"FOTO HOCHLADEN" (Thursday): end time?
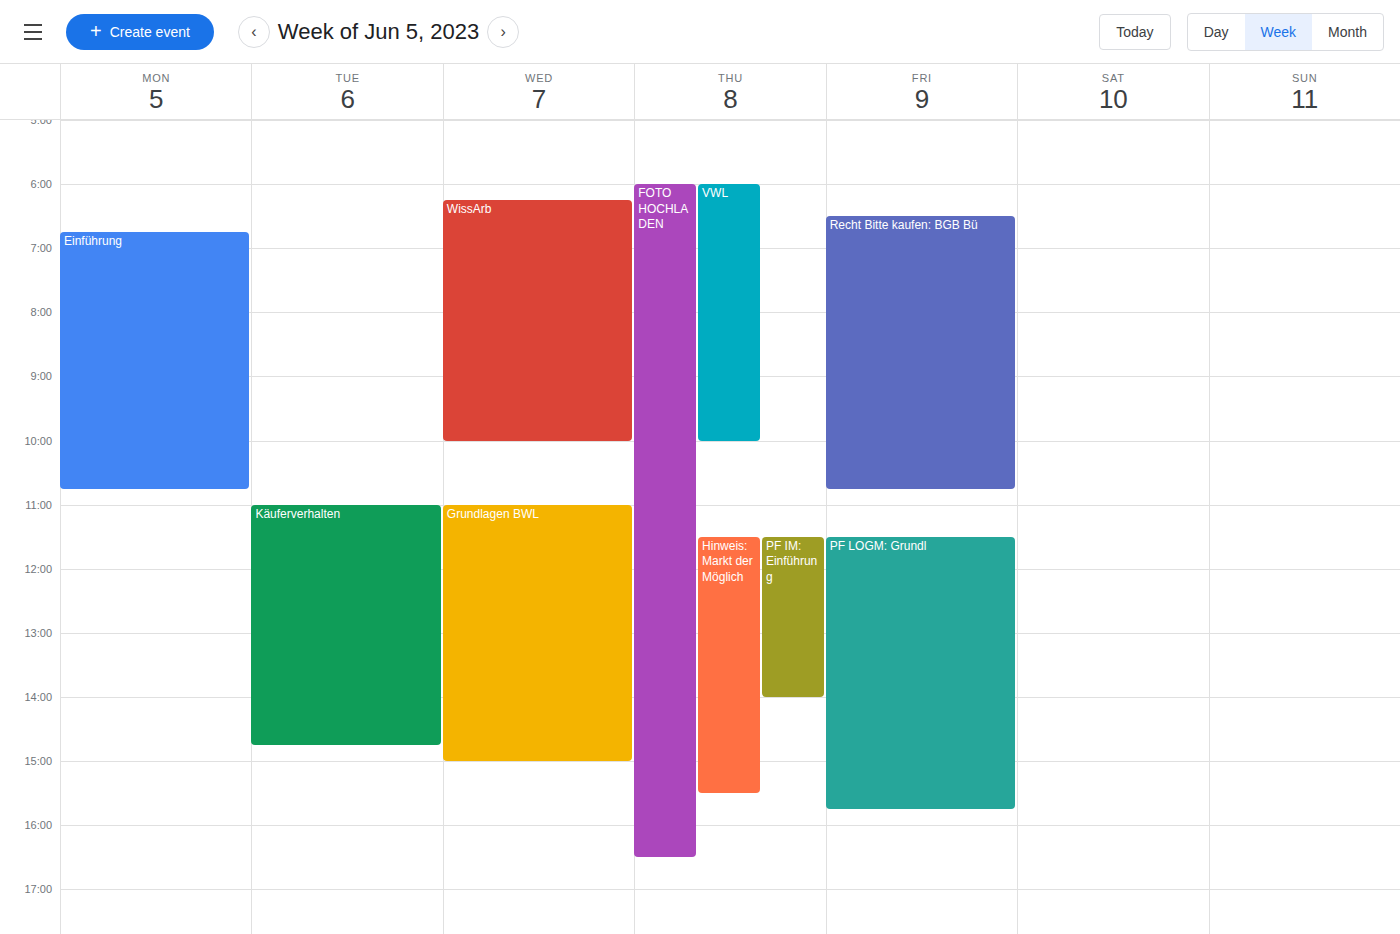
4:30 PM